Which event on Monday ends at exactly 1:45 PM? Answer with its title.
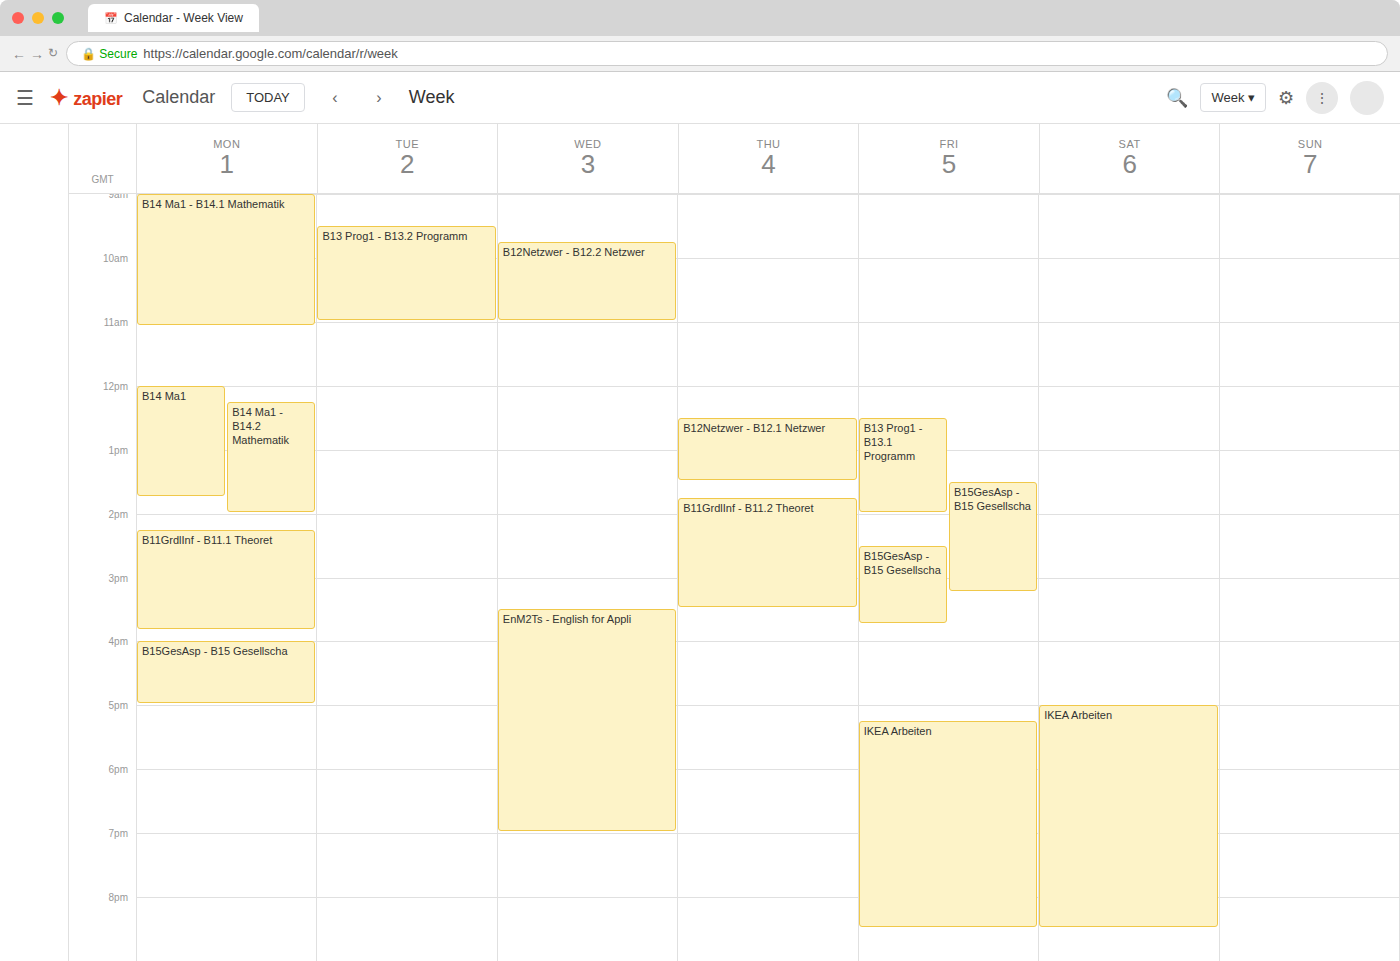
"B14 Ma1"